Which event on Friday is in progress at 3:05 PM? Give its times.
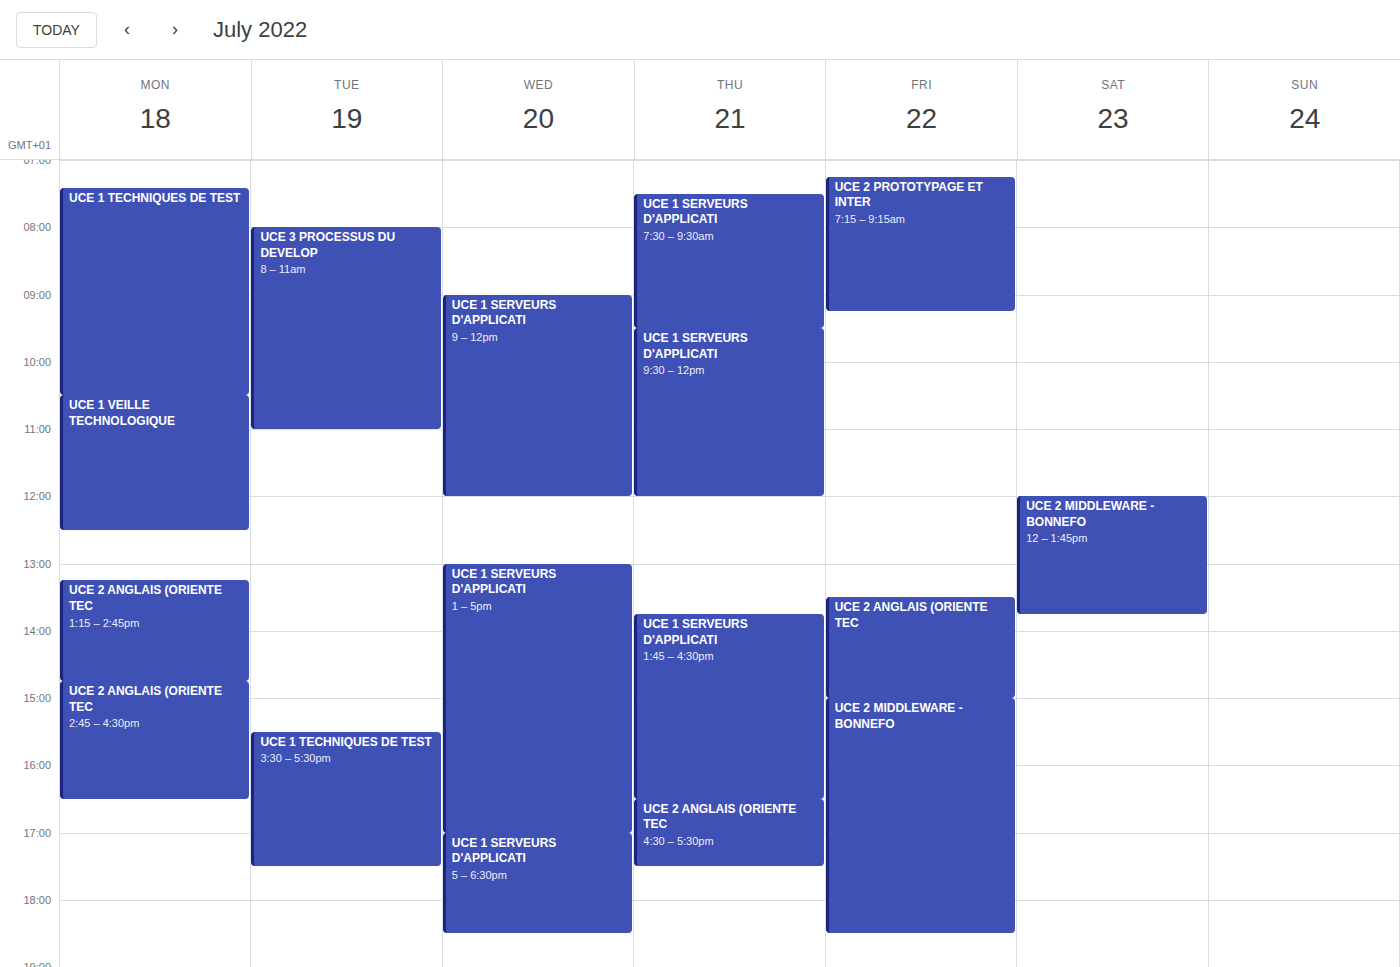
"UCE 2 MIDDLEWARE - BONNEFO", 3:00 PM to 6:30 PM